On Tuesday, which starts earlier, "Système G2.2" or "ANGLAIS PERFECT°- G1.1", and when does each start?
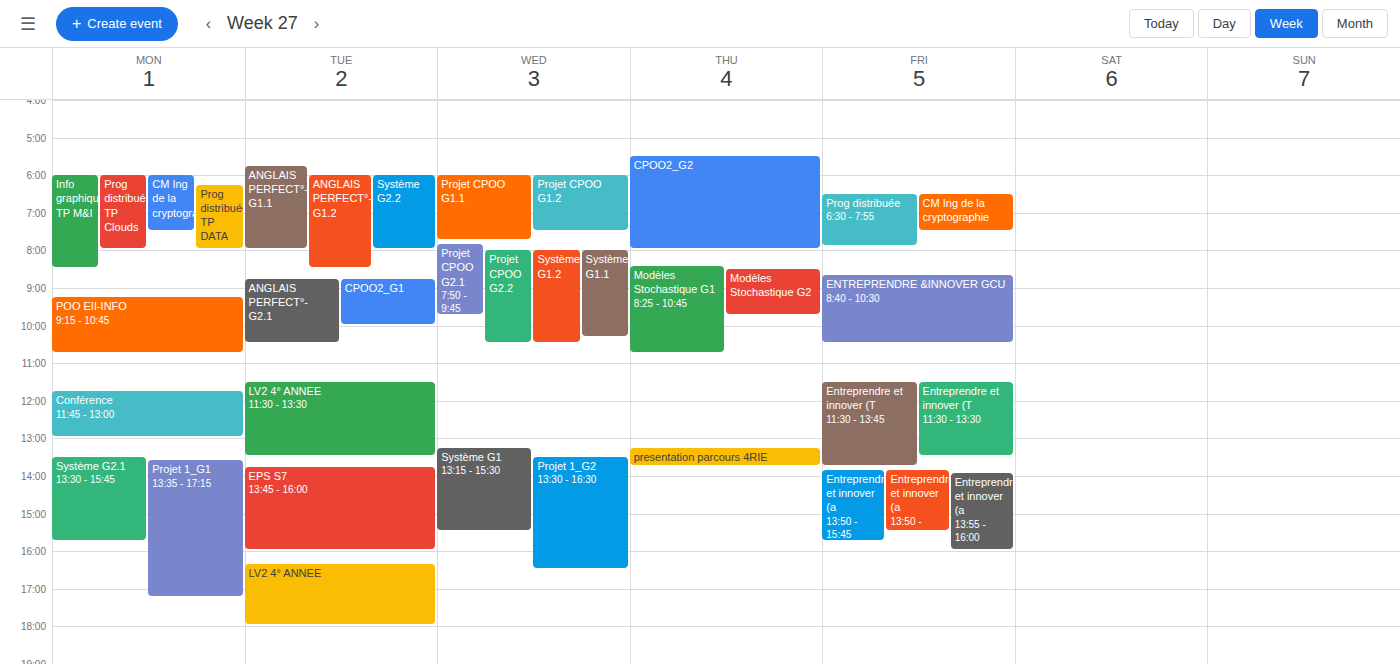
"ANGLAIS PERFECT°- G1.1" 5:45 AM; "Système G2.2" 6:00 AM.